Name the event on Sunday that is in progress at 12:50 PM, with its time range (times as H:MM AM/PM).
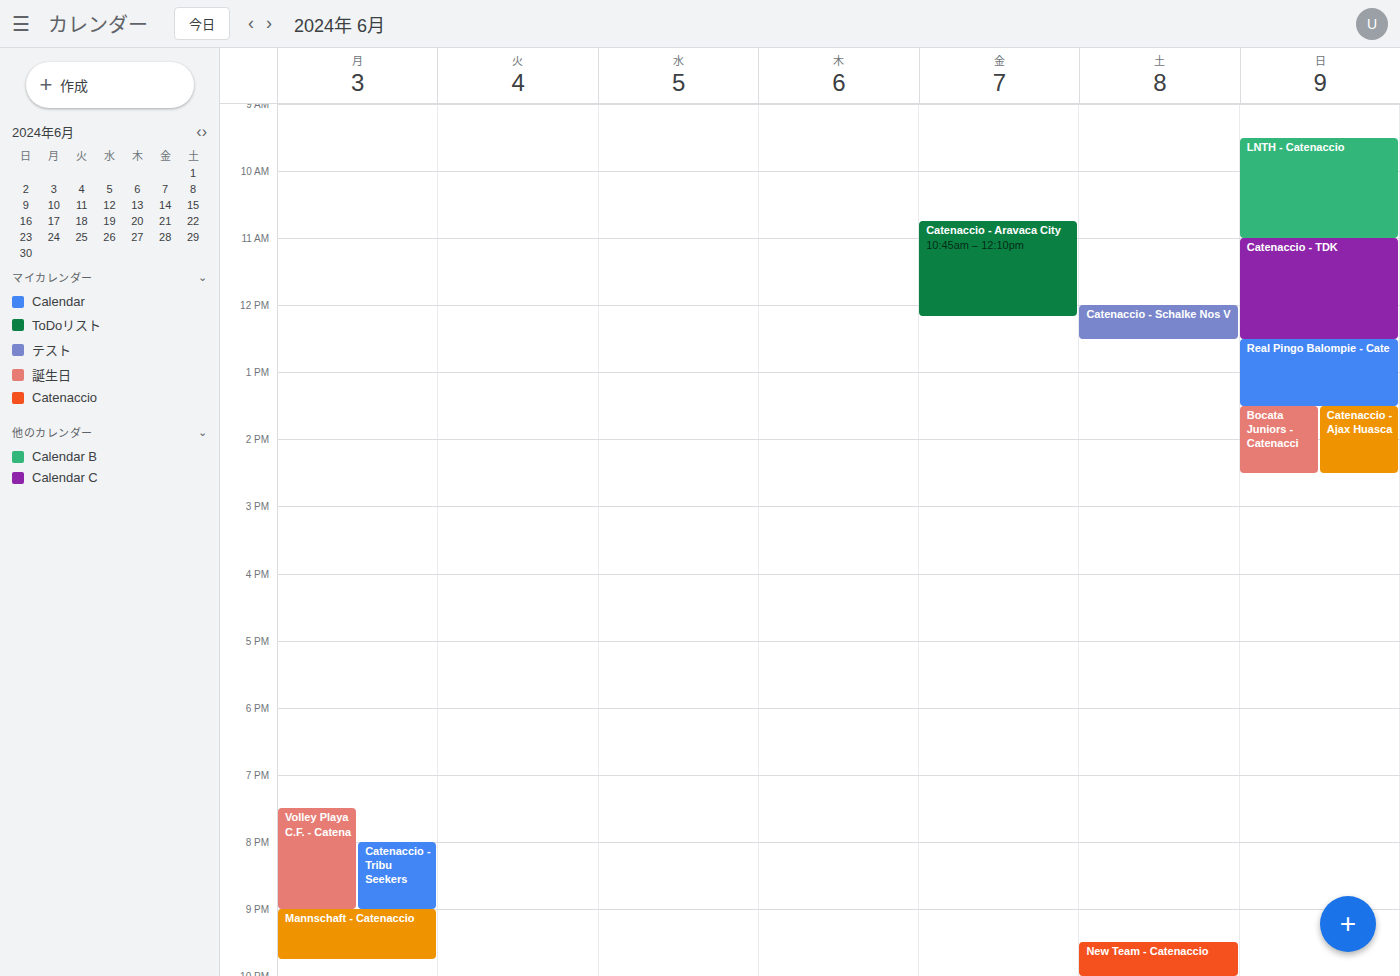
"Real Pingo Balompie - Cate", 12:30 PM to 1:30 PM